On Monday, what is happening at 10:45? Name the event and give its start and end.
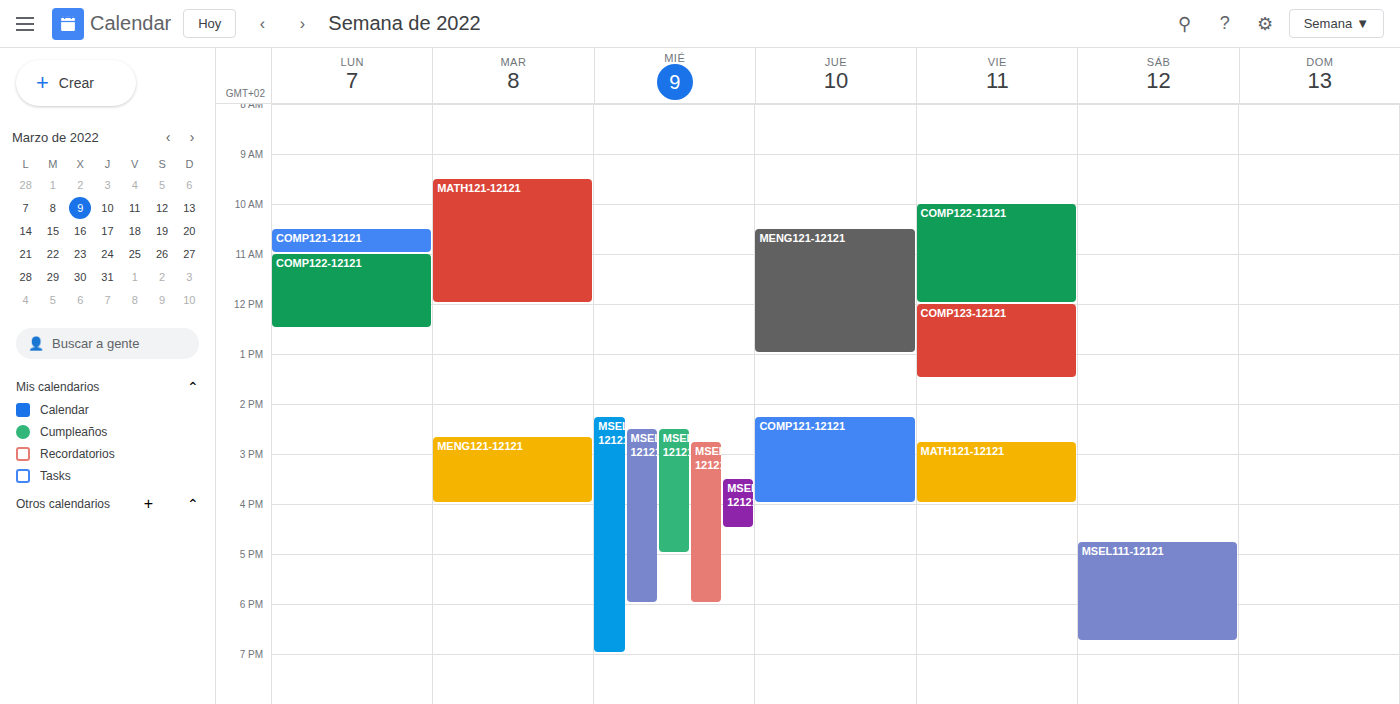
"COMP121-12121", 10:30 to 11:00